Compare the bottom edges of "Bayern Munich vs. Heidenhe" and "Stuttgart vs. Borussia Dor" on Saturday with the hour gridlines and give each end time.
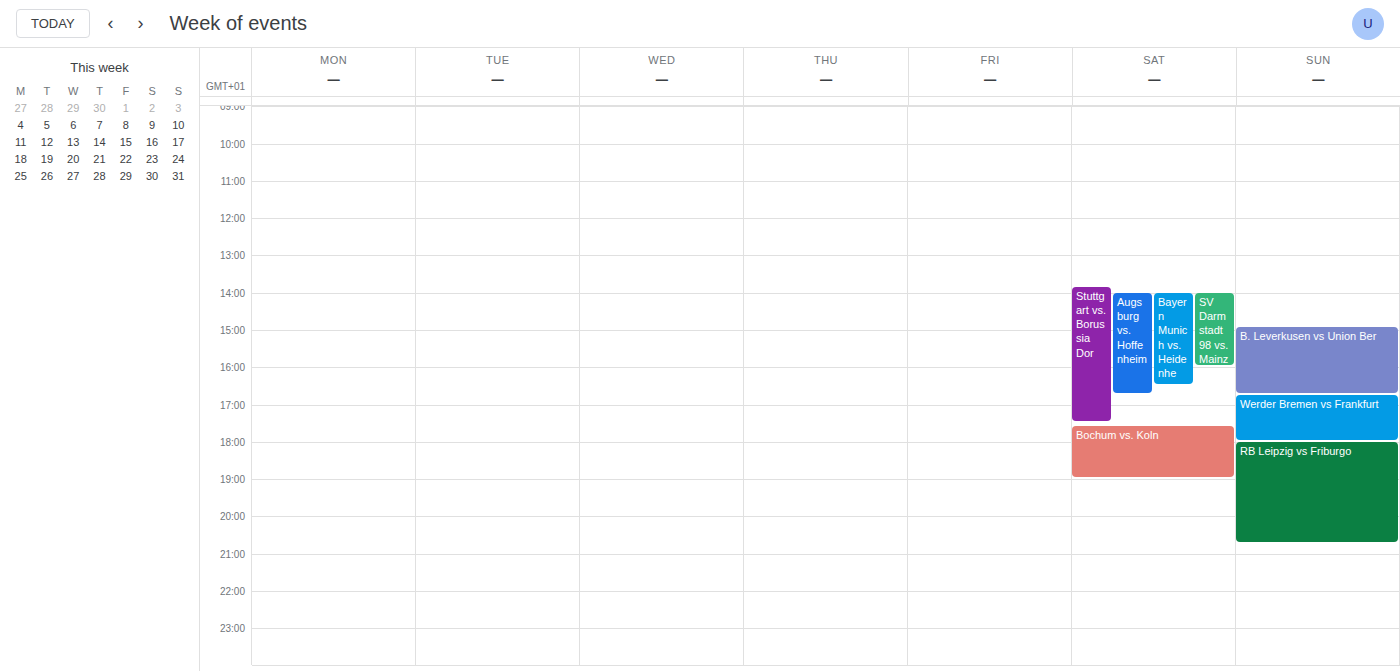
"Bayern Munich vs. Heidenhe": 16:30, halfway between the 16:00 and 17:00 lines. "Stuttgart vs. Borussia Dor": 17:30, halfway between the 17:00 and 18:00 lines.